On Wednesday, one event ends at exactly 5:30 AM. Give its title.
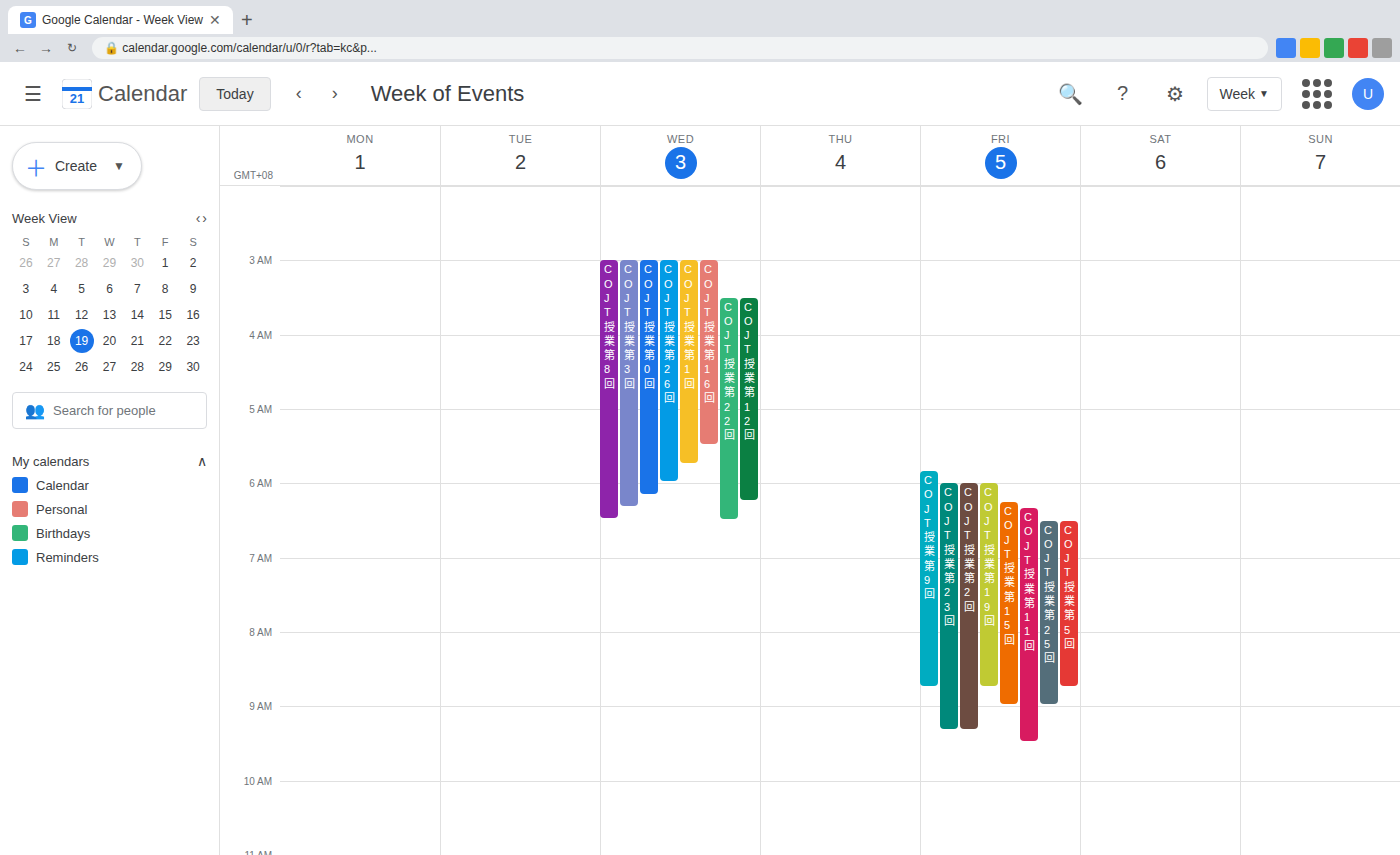
"COJT授業 第16回"